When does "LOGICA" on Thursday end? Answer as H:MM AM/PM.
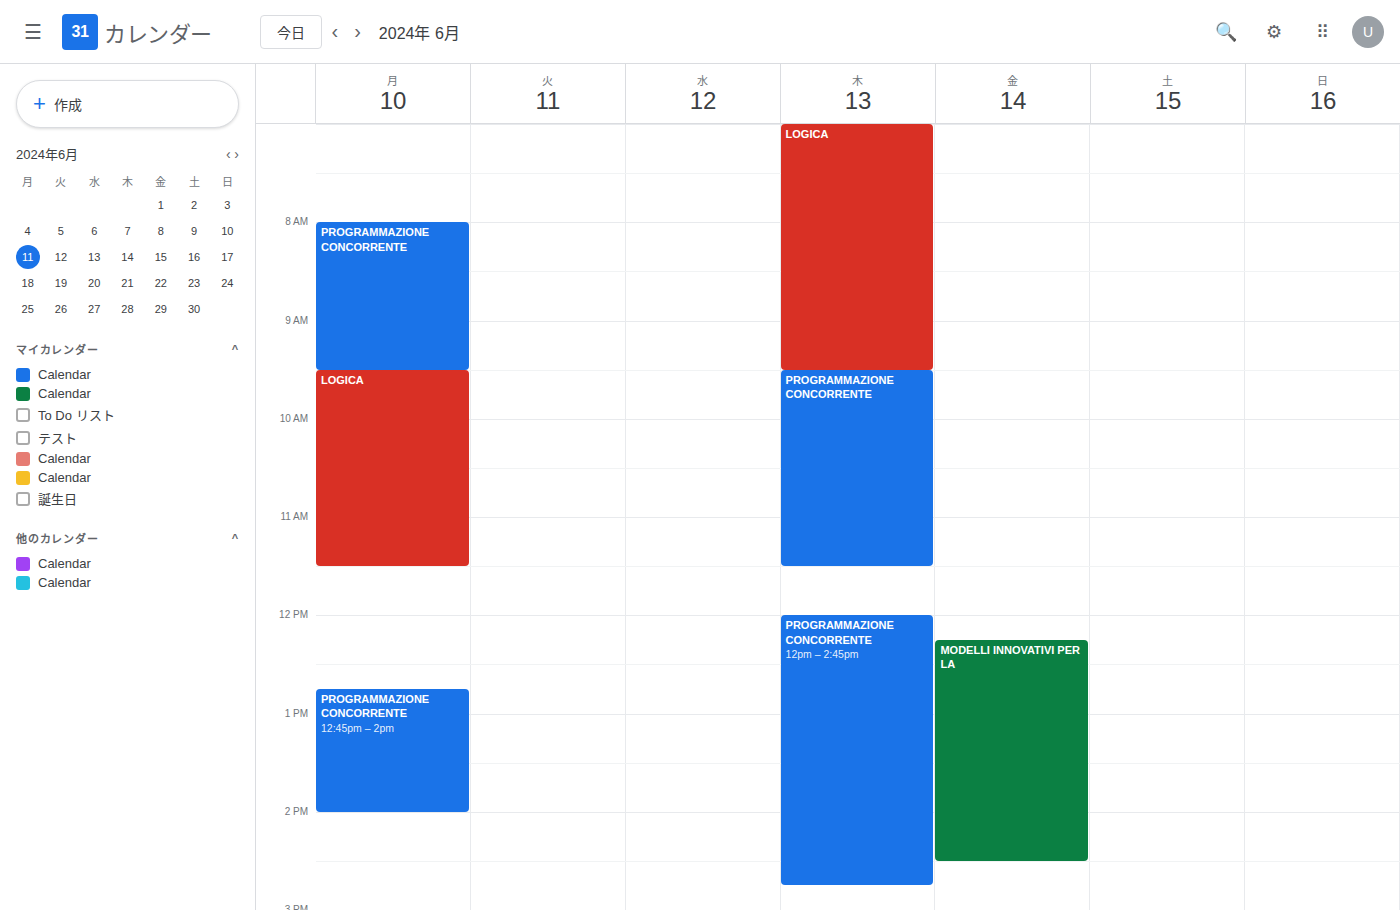
9:30 AM